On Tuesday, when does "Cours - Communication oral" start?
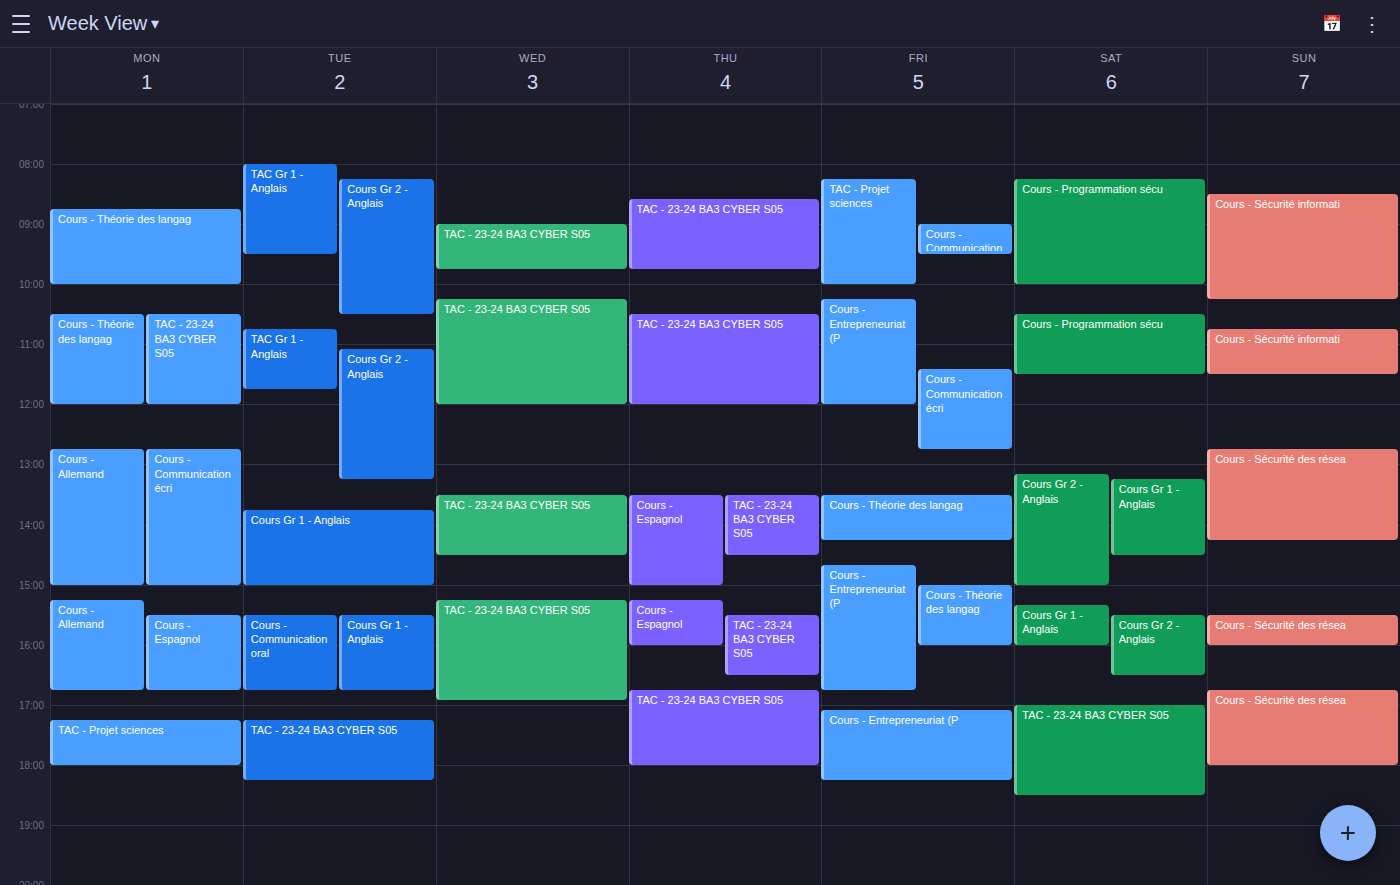
3:30 PM